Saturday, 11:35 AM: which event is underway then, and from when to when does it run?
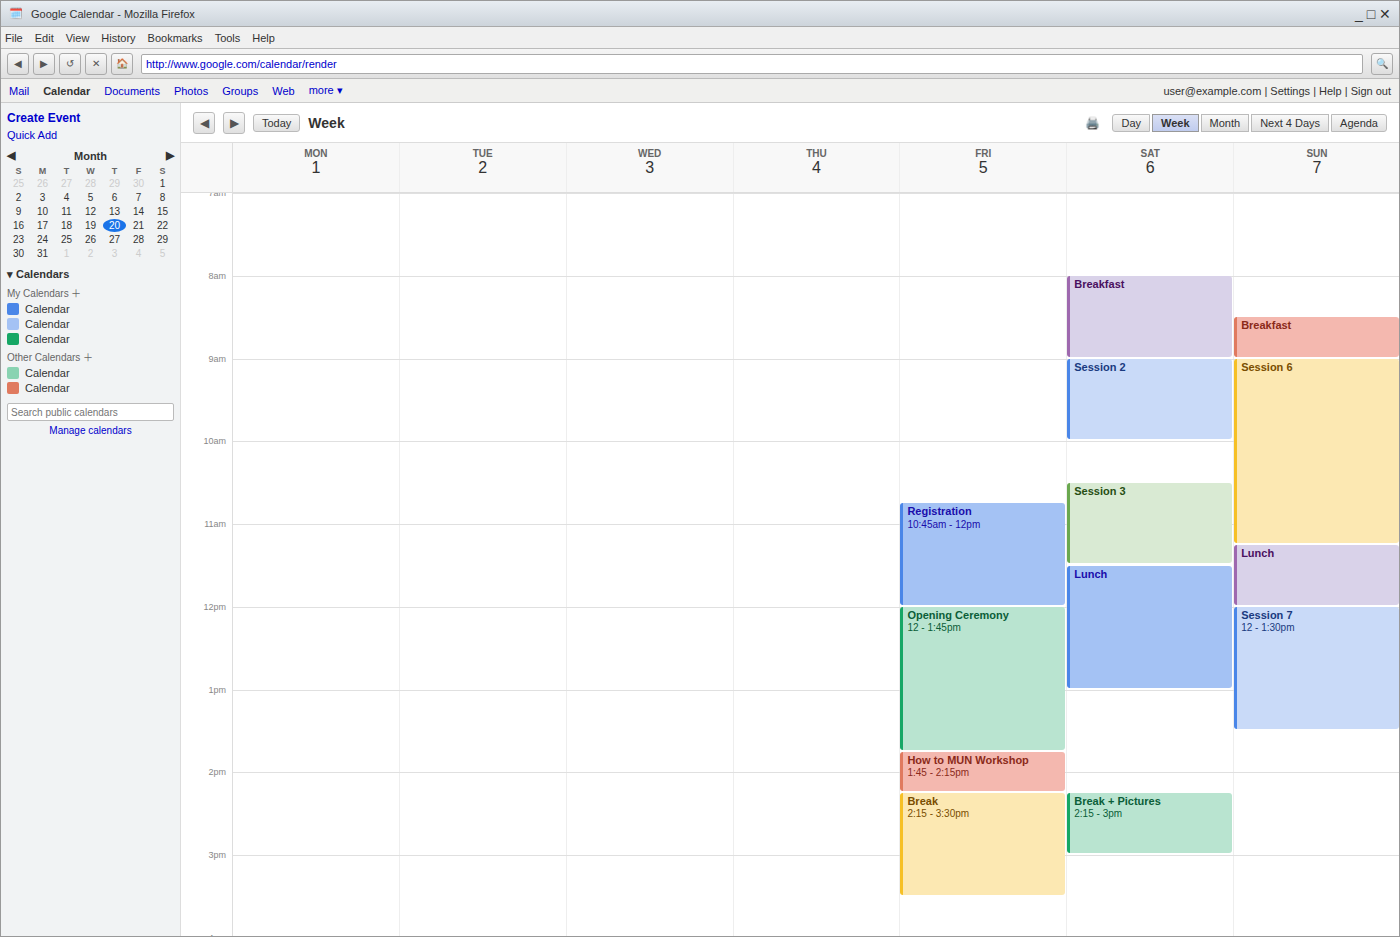
"Lunch", 11:30 AM to 1:00 PM